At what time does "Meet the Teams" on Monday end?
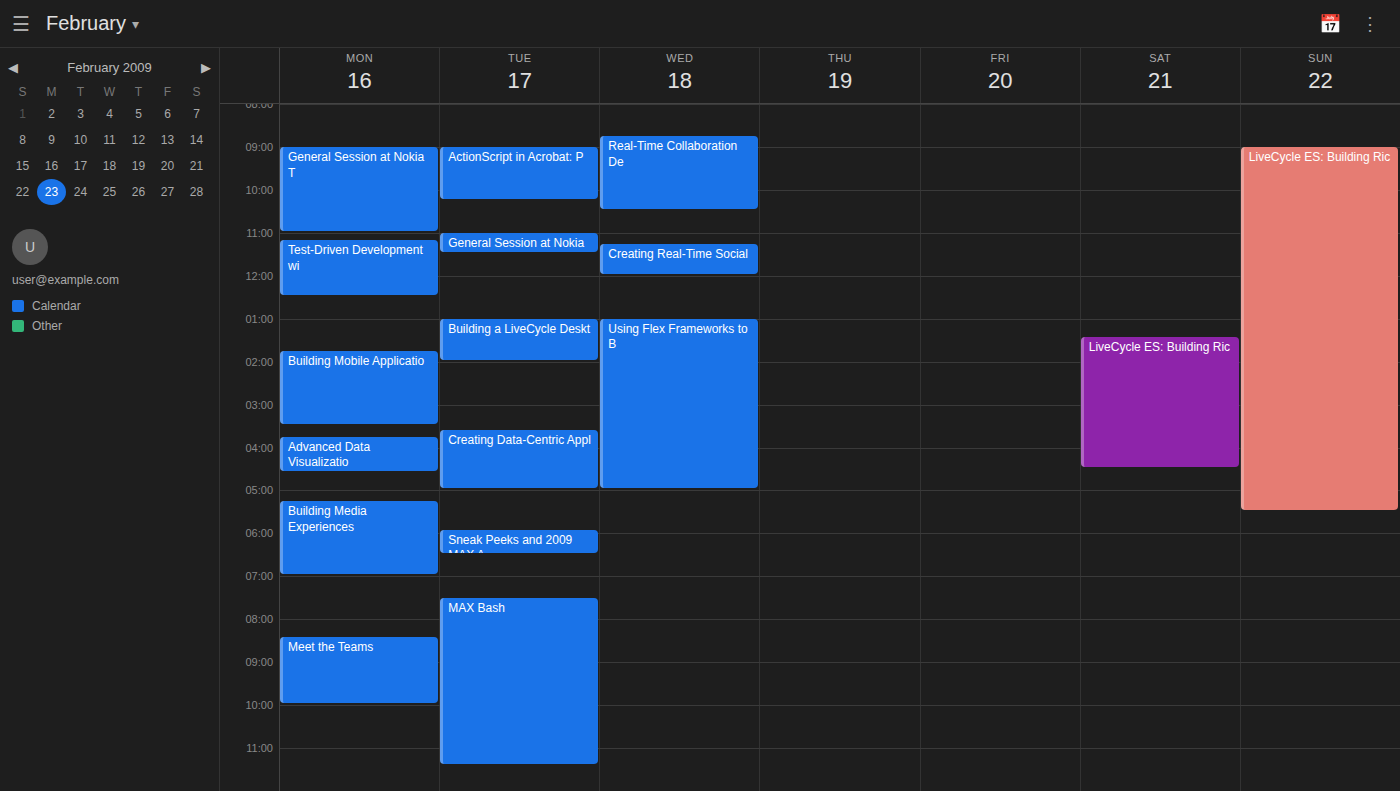
22:00